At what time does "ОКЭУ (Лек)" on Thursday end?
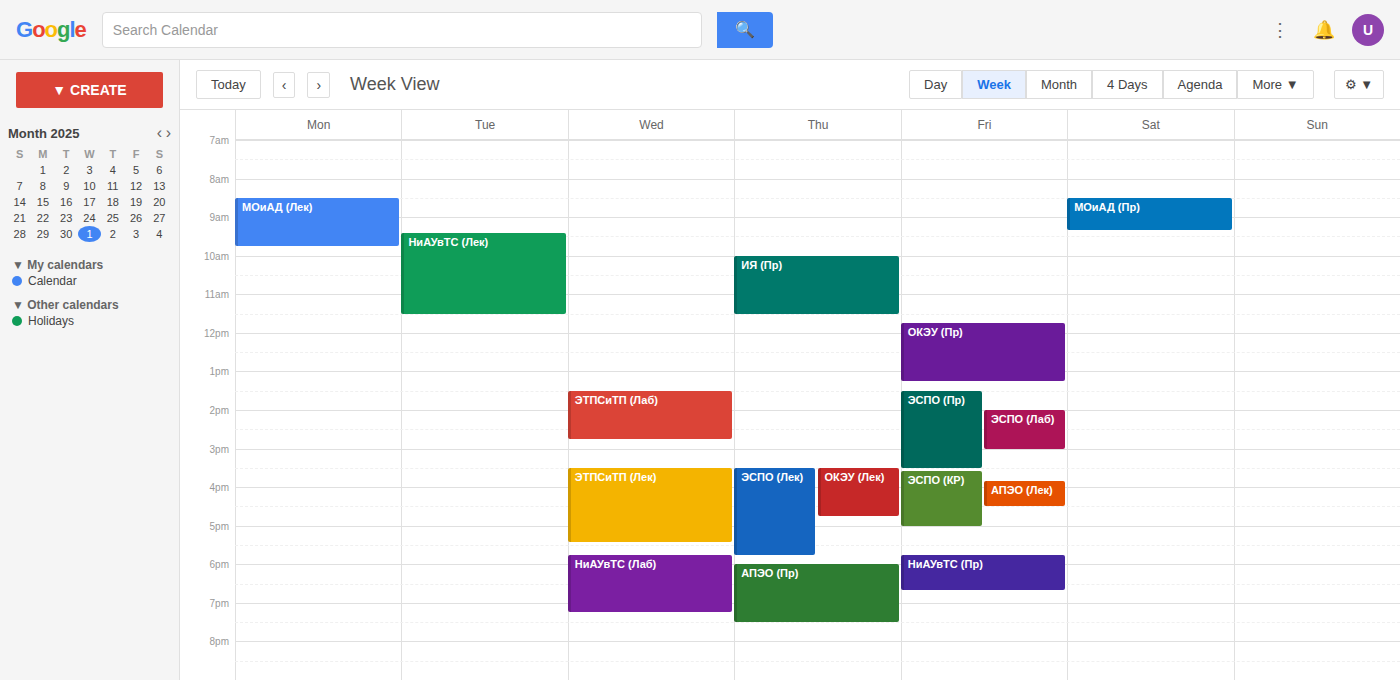
4:45 PM